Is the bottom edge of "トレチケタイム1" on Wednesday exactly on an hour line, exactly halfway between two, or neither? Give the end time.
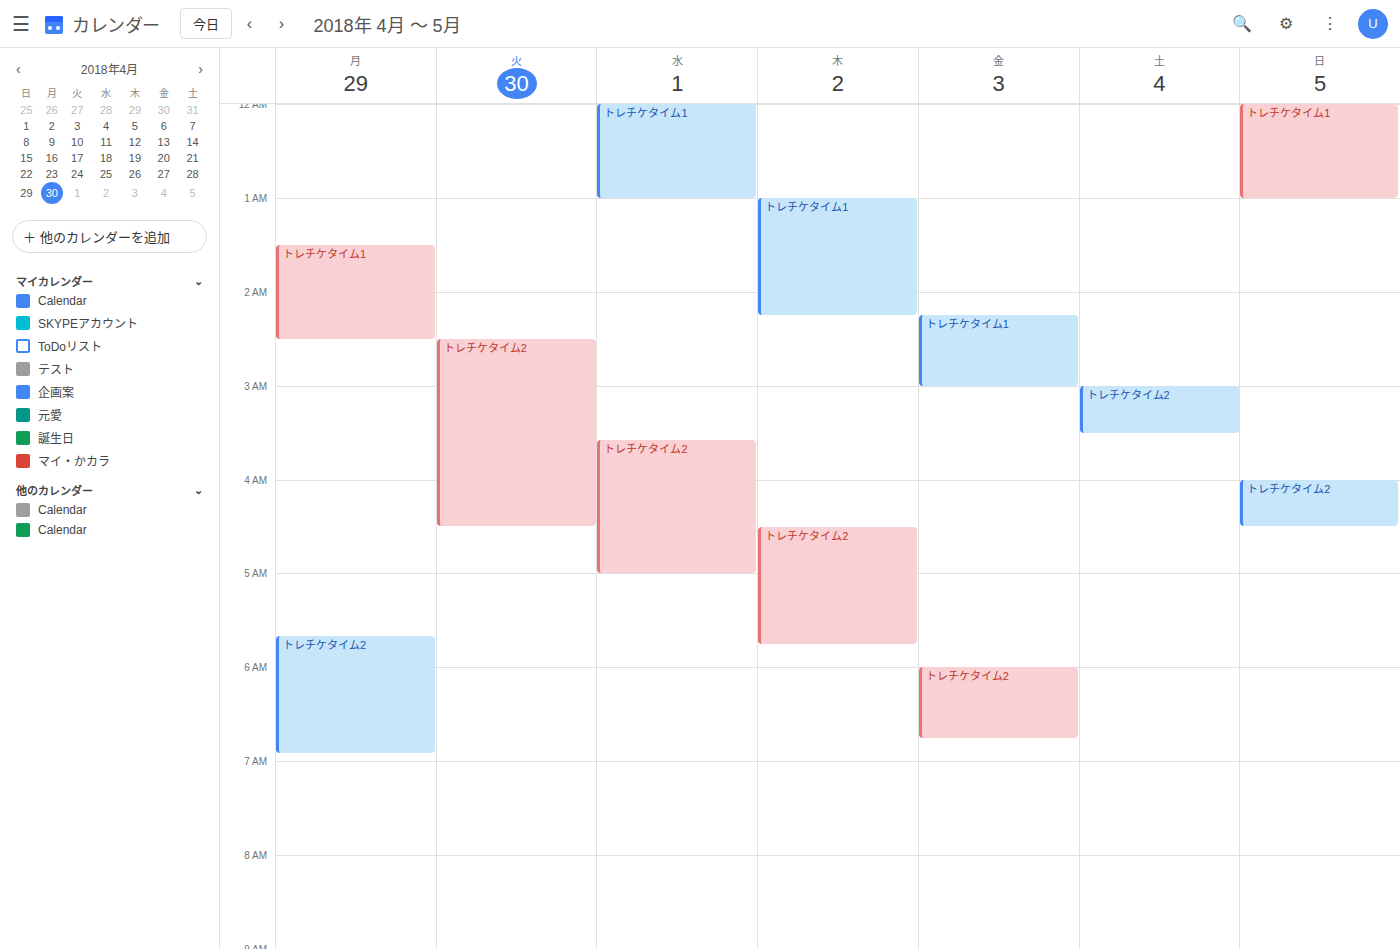
01:00 -- exactly on the 01:00 line.